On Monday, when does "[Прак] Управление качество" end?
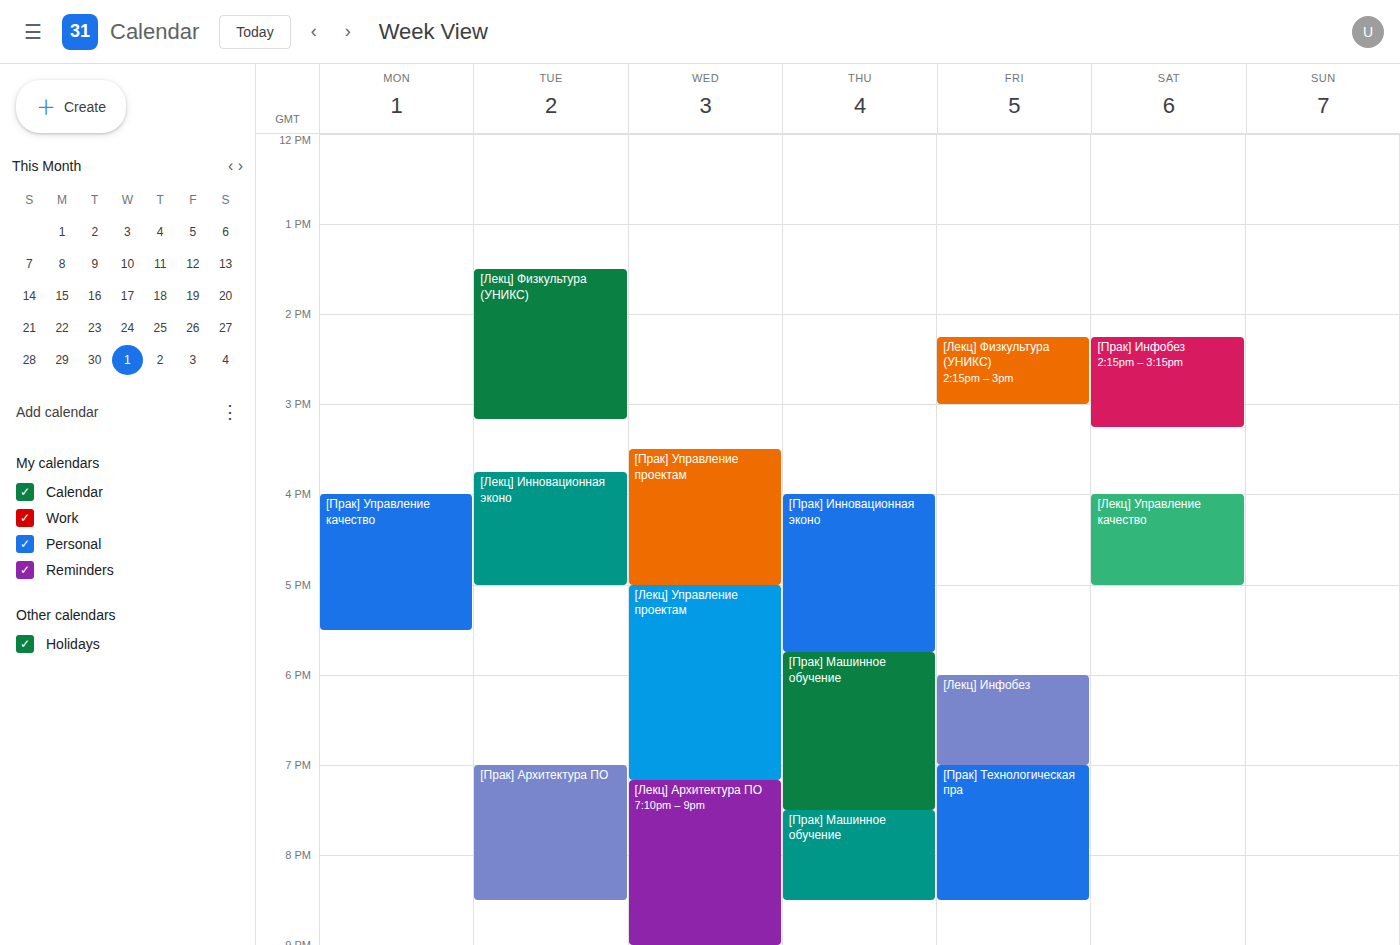
5:30 PM